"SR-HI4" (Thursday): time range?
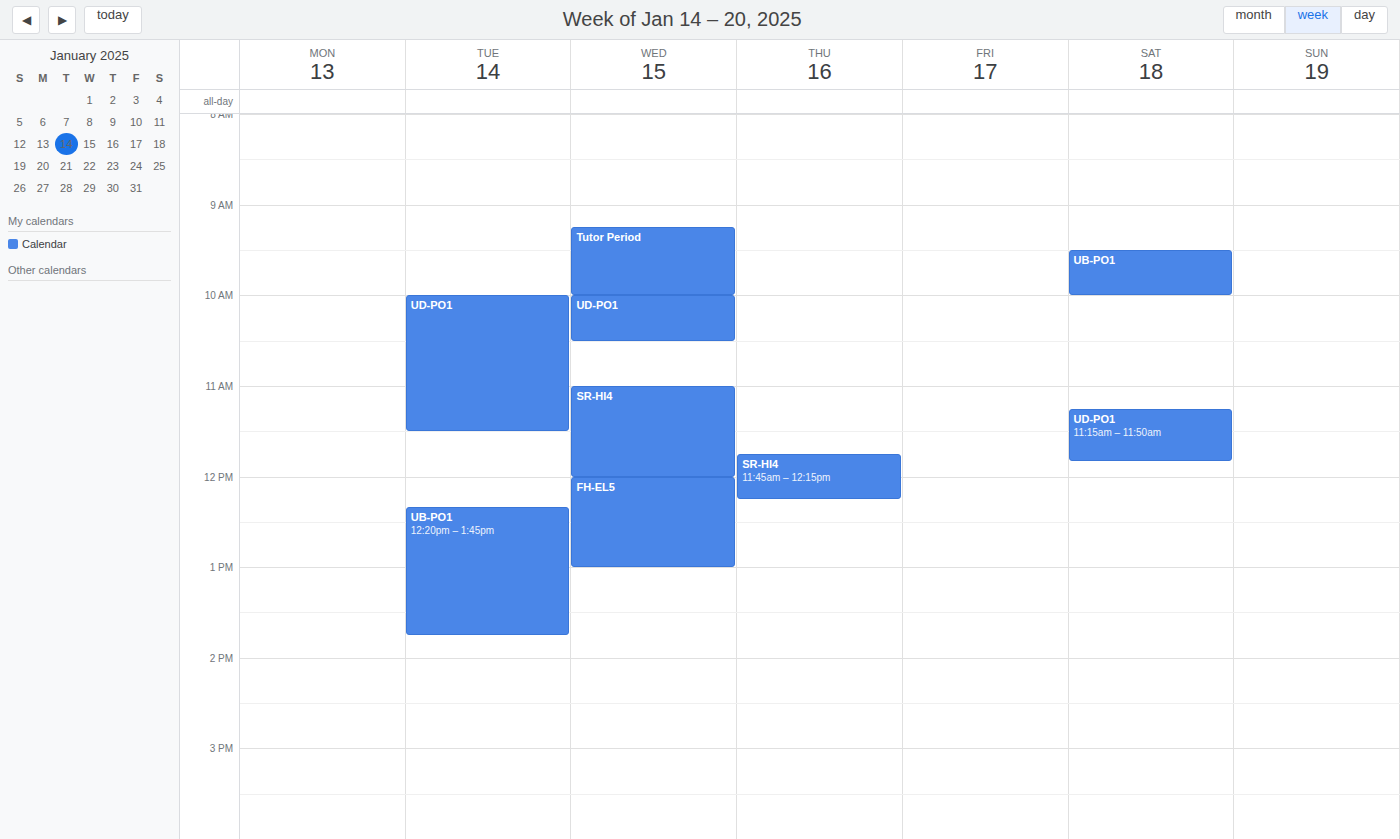
11:45 to 12:15